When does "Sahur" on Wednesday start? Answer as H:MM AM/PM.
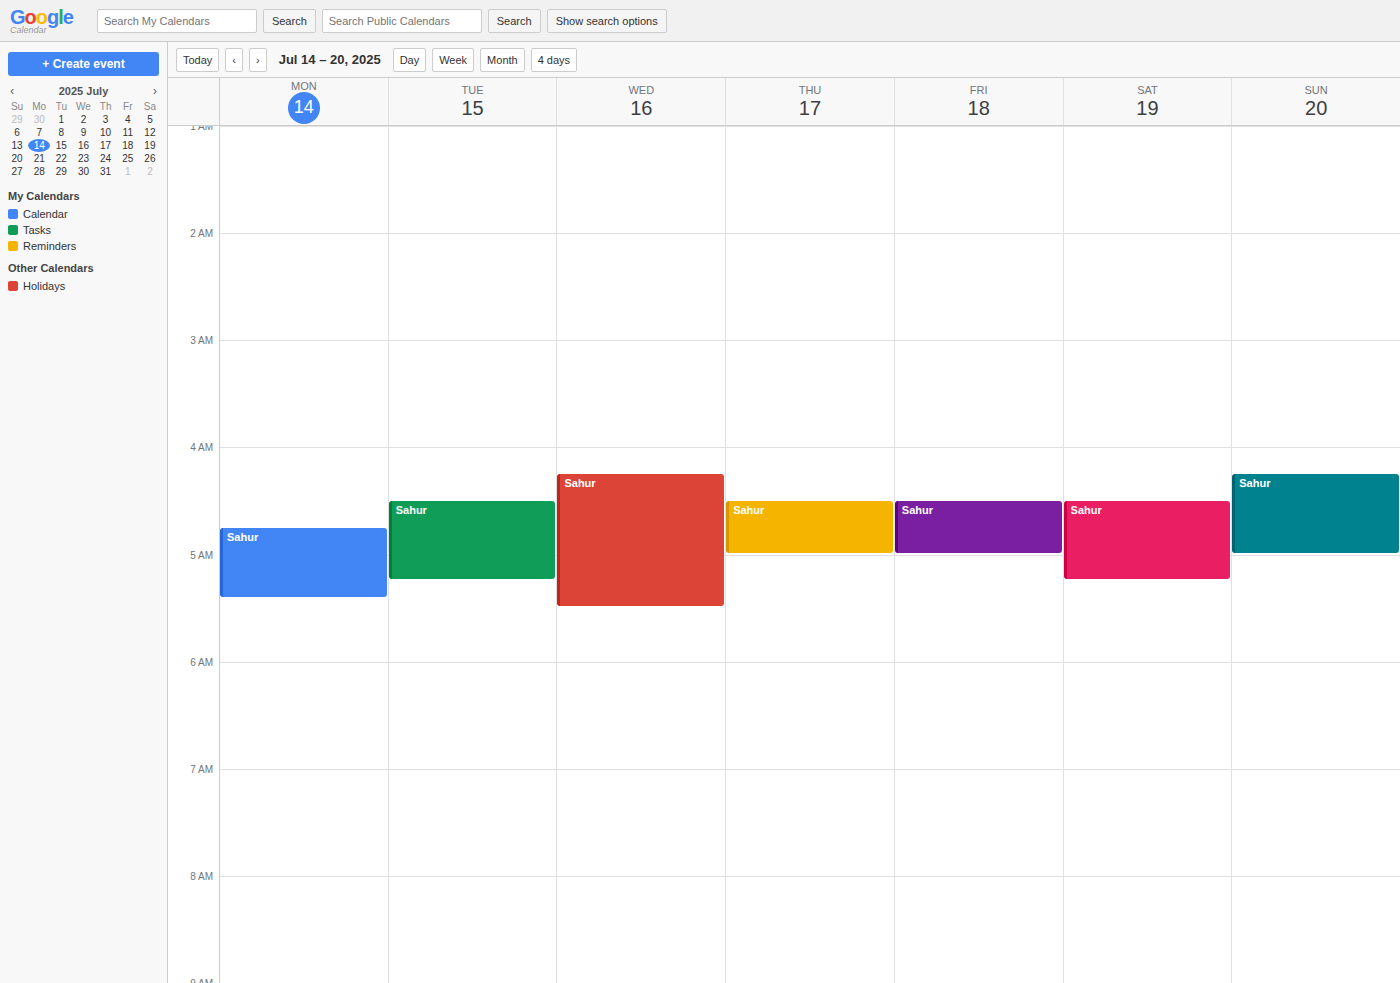
4:15 AM